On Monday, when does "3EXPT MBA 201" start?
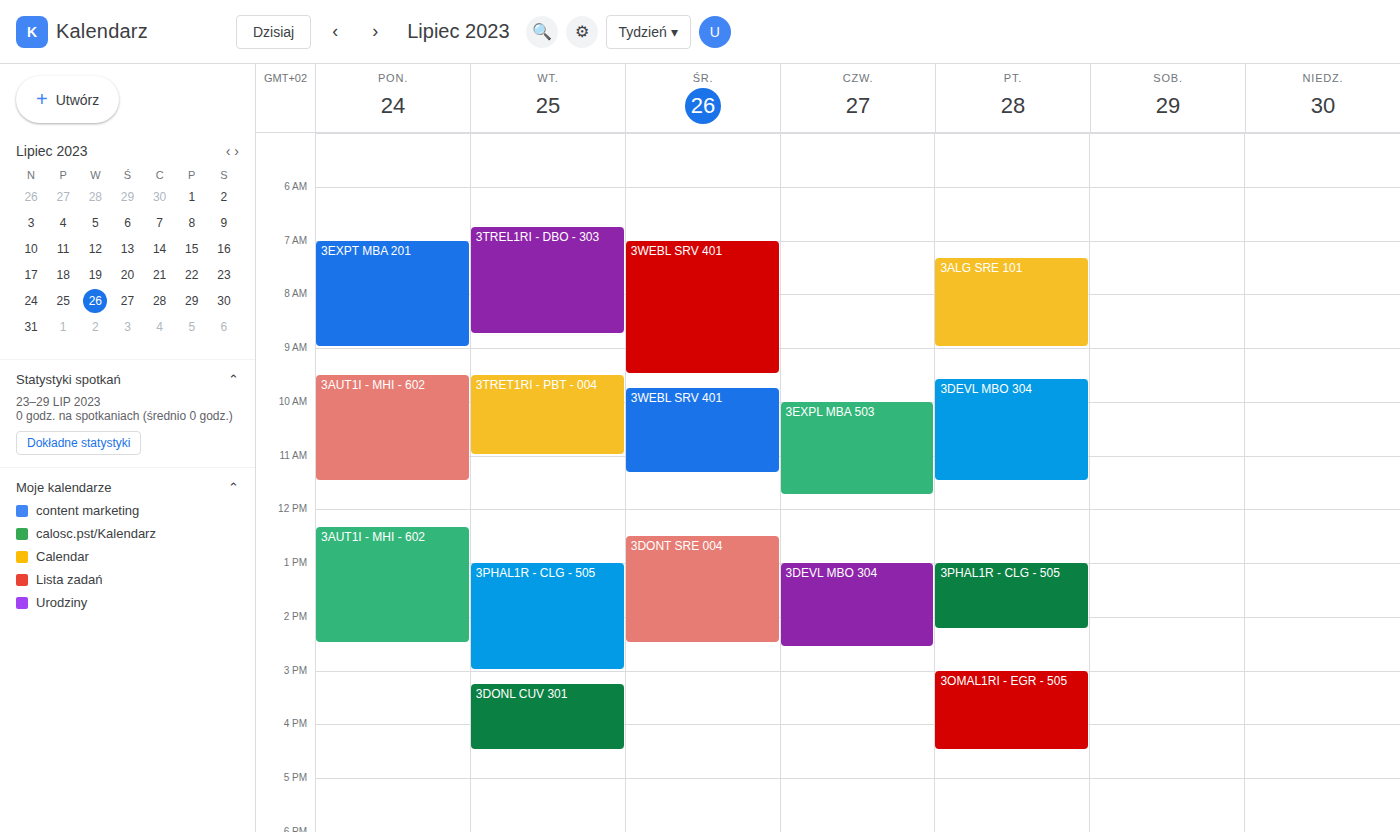
7:00 AM